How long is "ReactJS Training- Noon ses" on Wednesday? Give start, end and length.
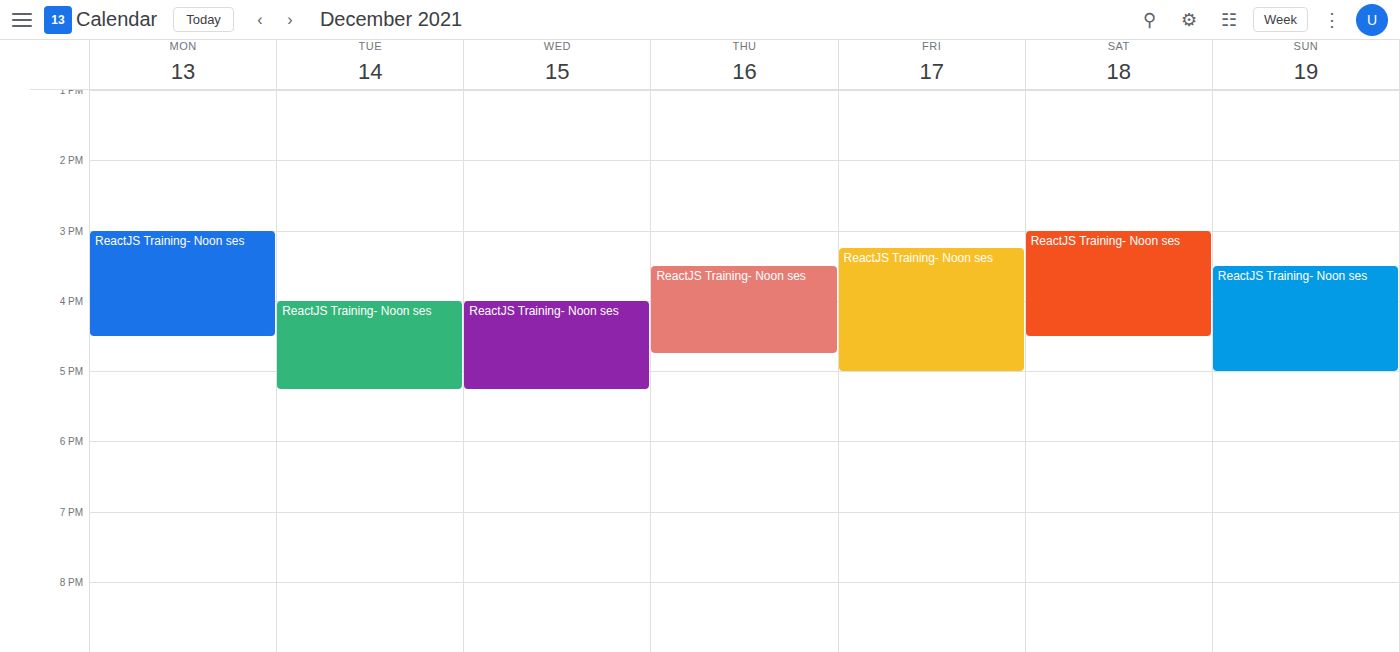
16:00 to 17:15, 1 hour 15 minutes